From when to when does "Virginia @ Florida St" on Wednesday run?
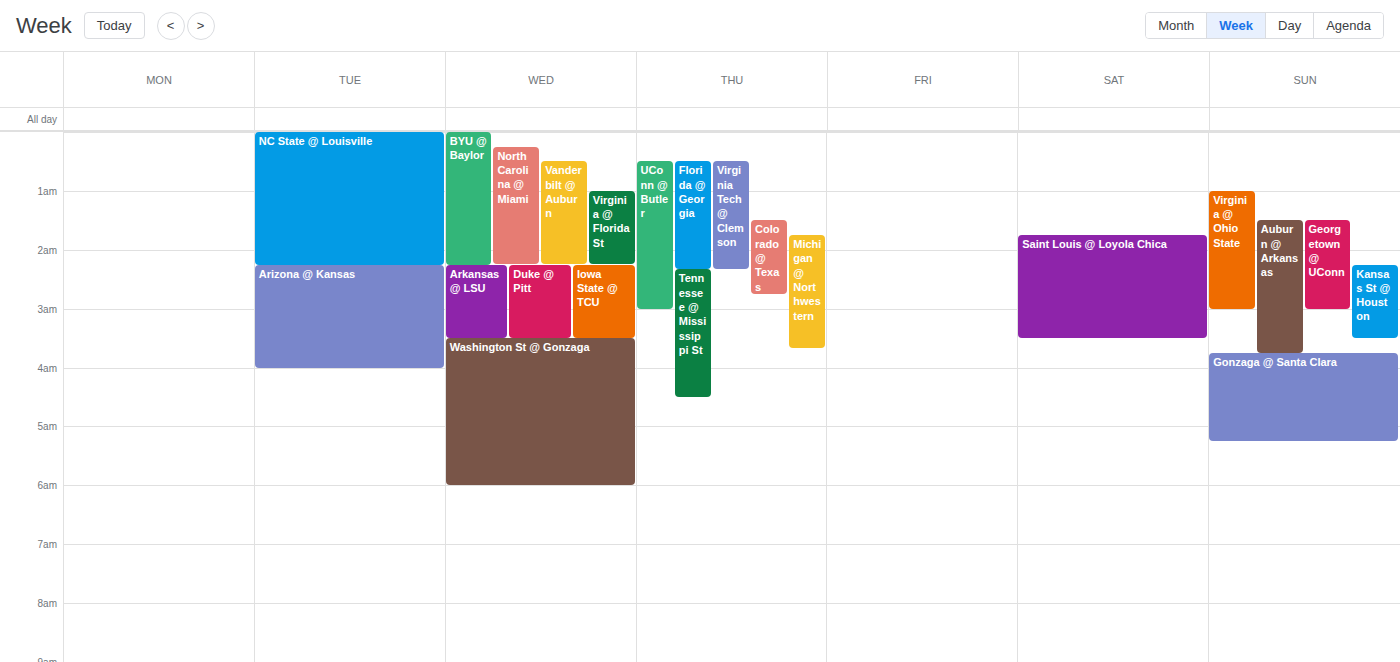
1:00 AM to 2:15 AM